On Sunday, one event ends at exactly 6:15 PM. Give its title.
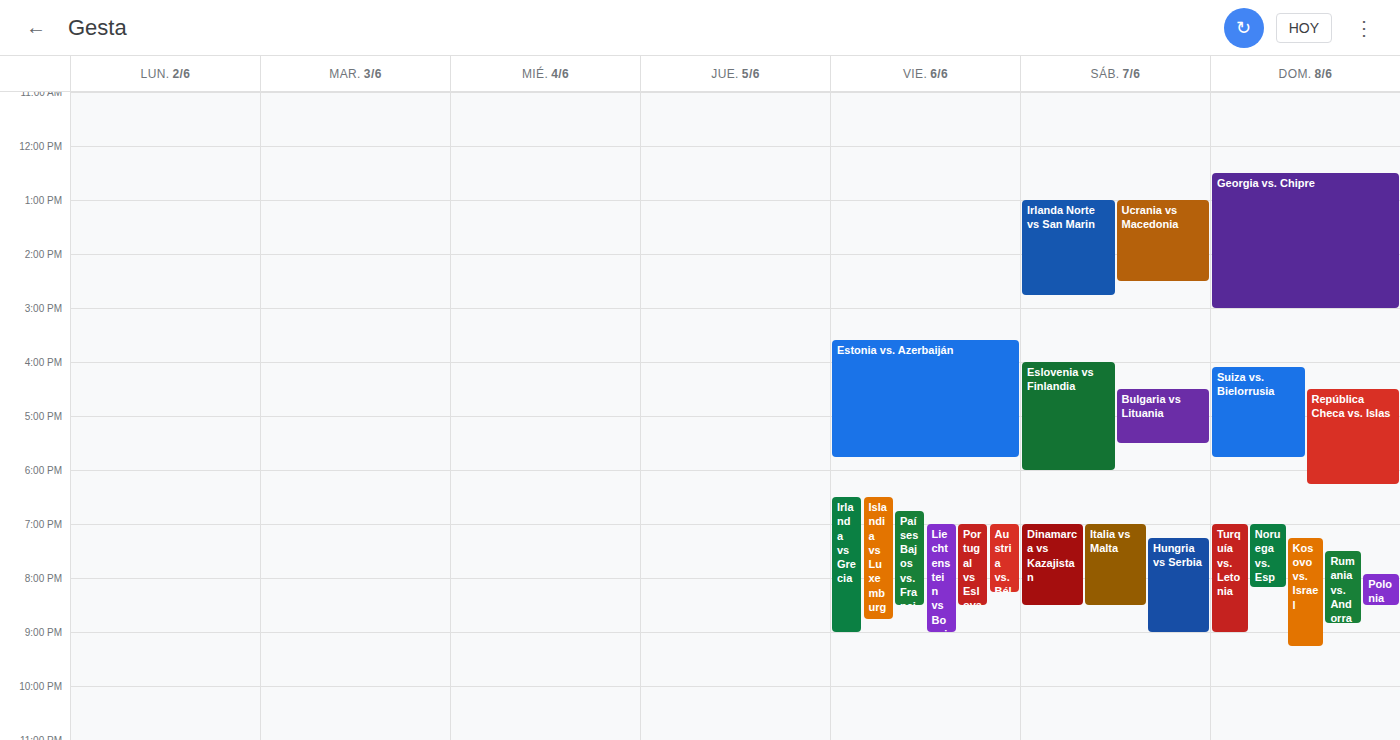
"República Checa vs. Islas"